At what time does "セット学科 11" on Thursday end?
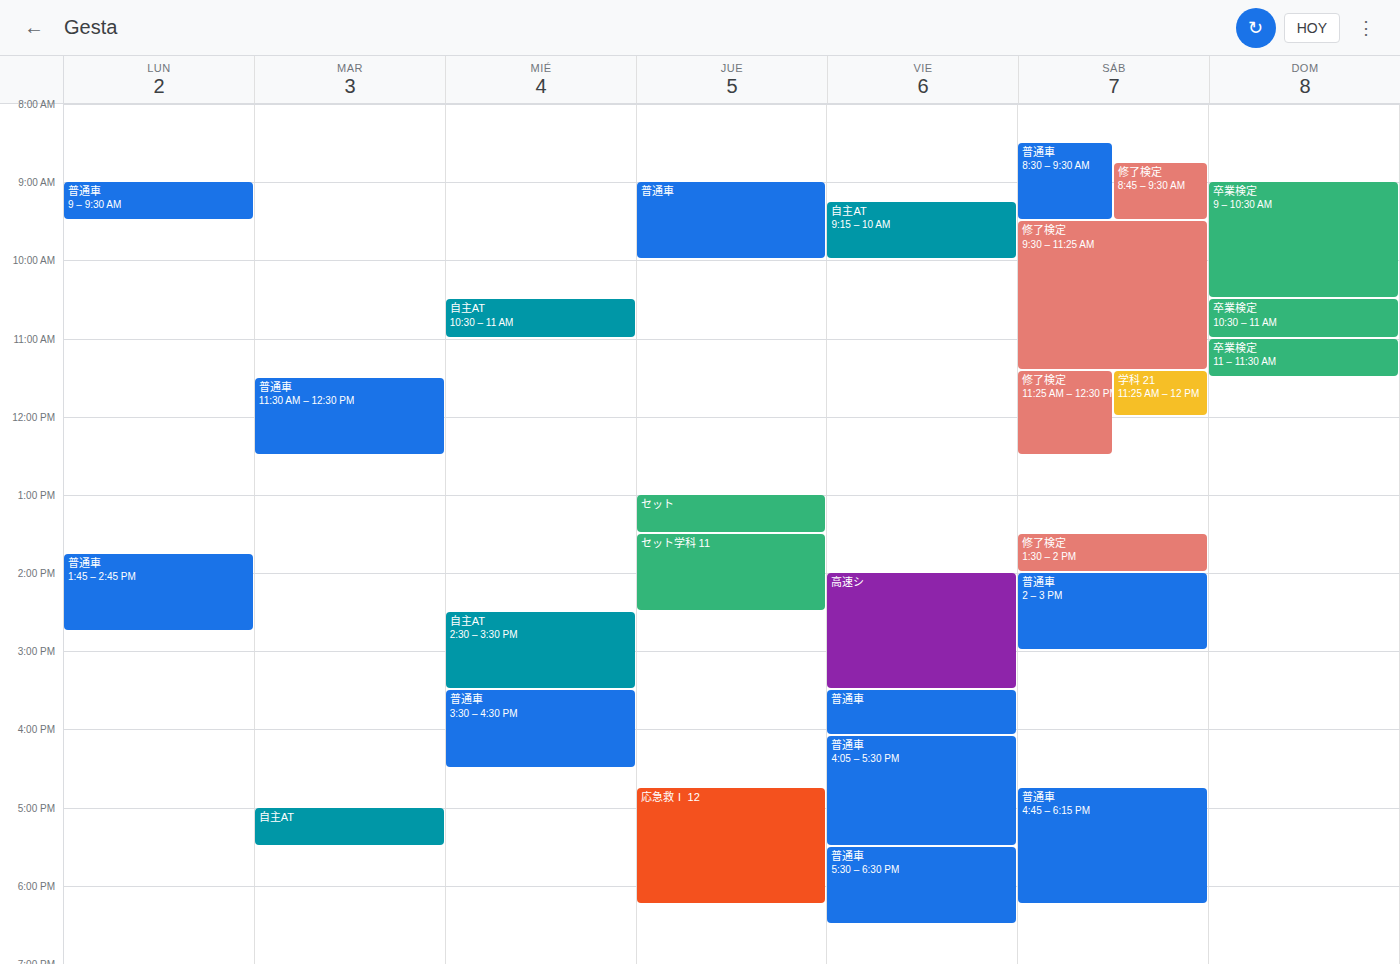
2:30 PM